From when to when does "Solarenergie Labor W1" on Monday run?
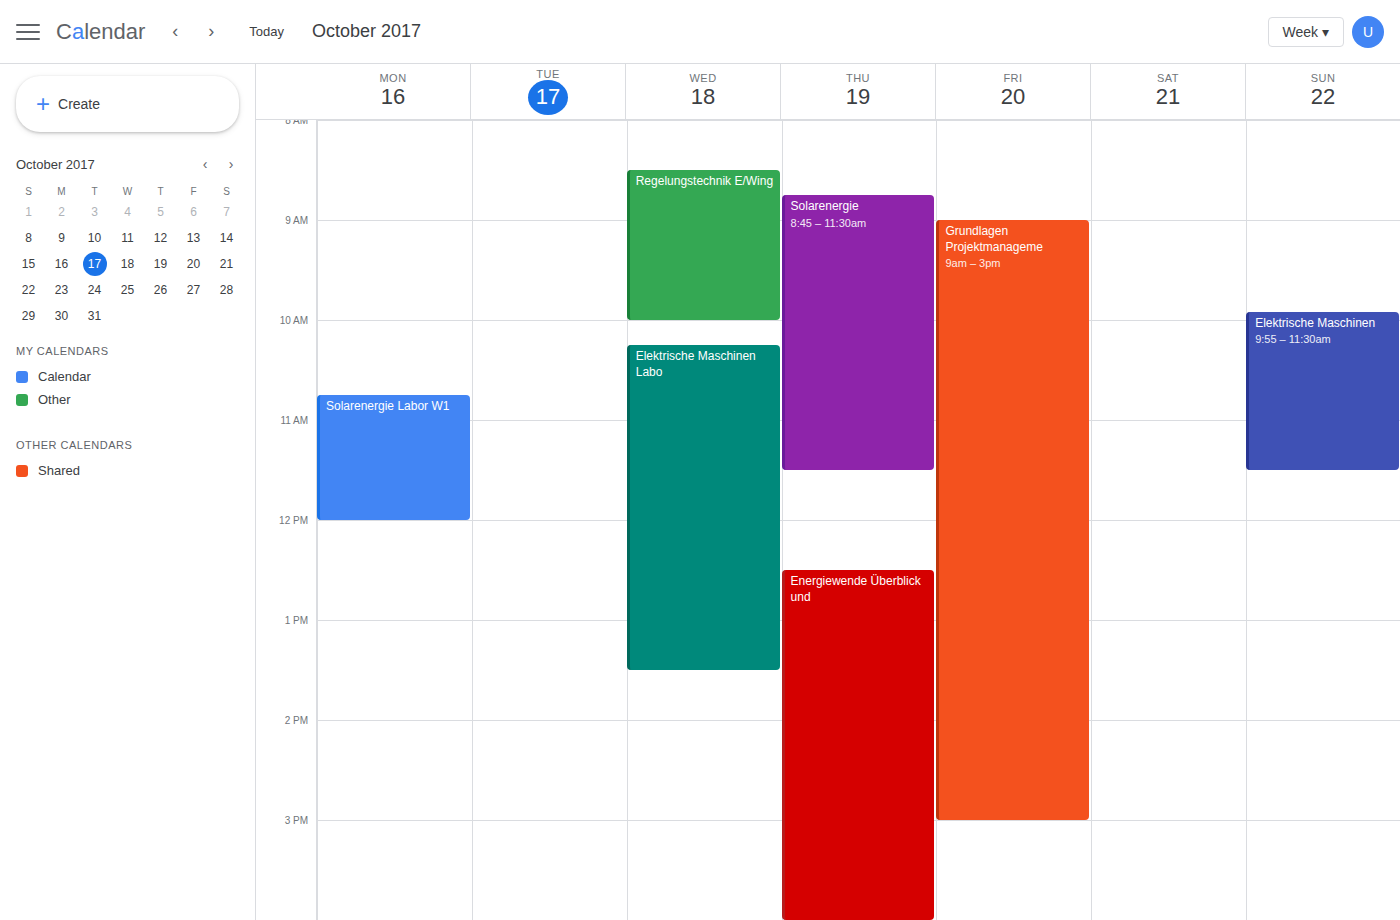
10:45 AM to 12:00 PM